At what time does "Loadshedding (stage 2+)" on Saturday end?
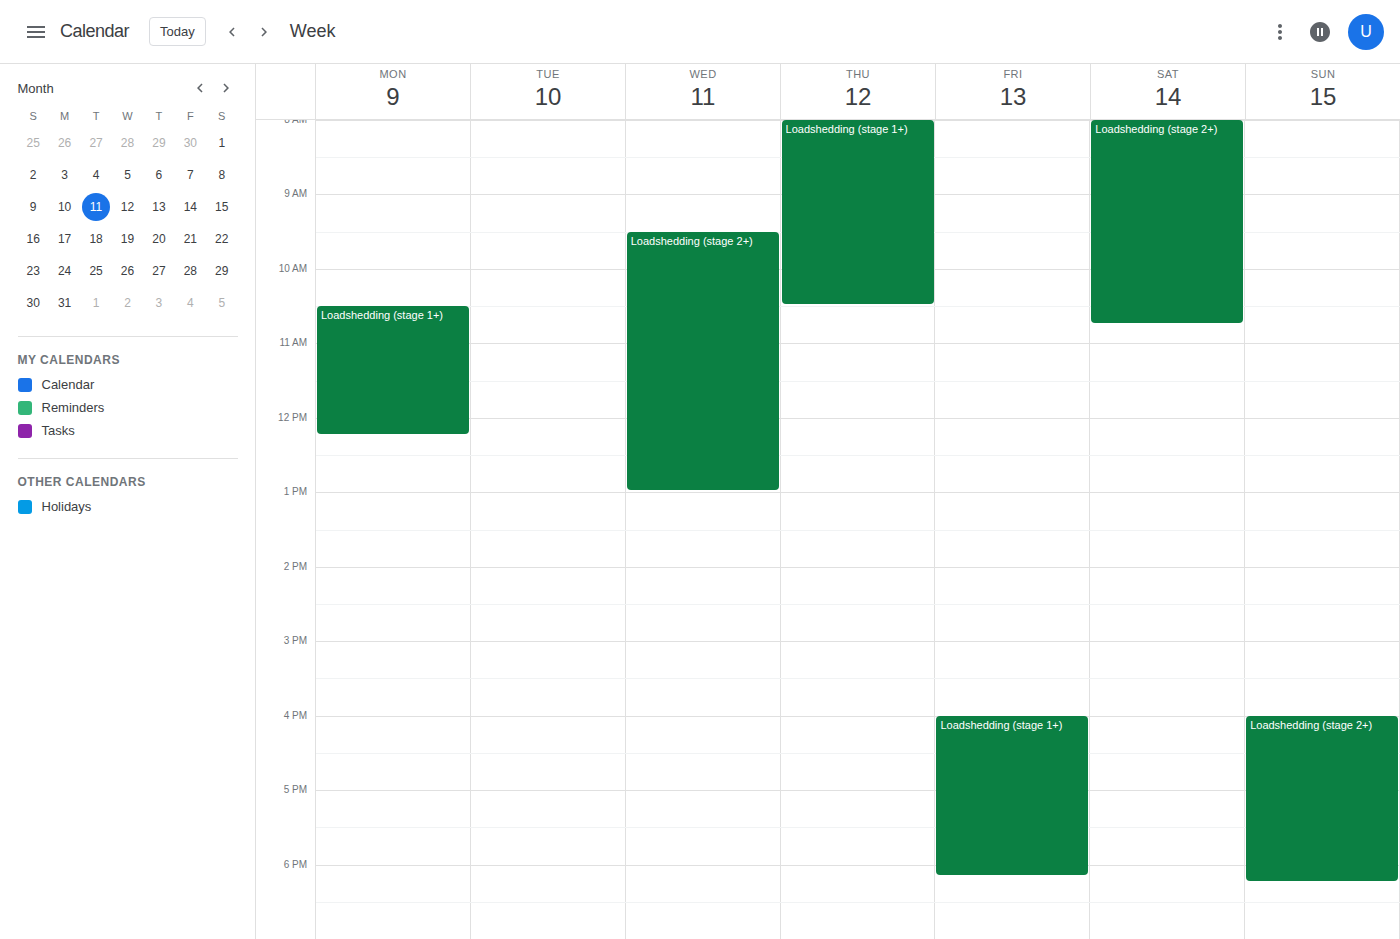
10:45 AM